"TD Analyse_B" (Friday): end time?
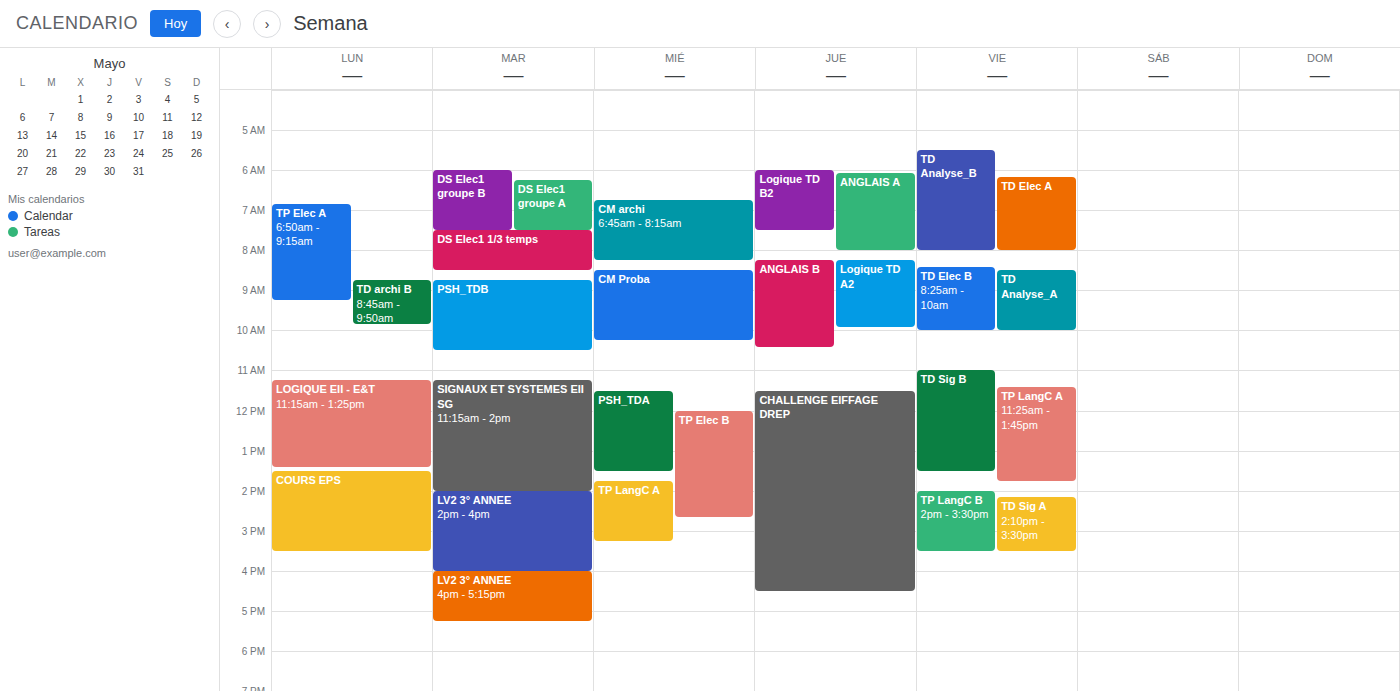
8:00 AM